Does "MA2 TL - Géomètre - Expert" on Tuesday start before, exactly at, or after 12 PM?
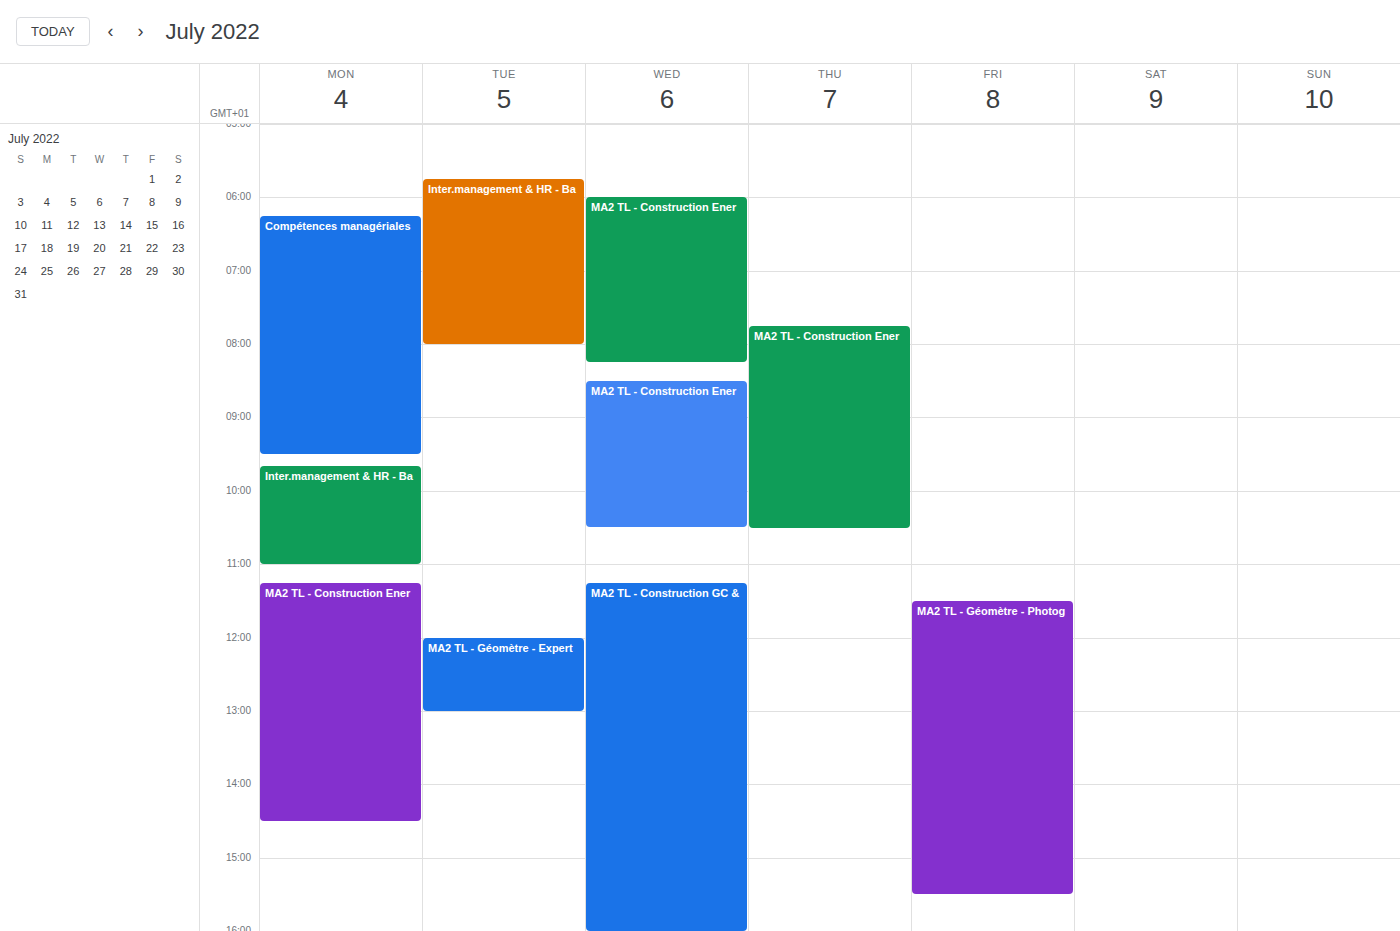
12:00 PM -- exactly at 12 PM, on the 12 PM line.